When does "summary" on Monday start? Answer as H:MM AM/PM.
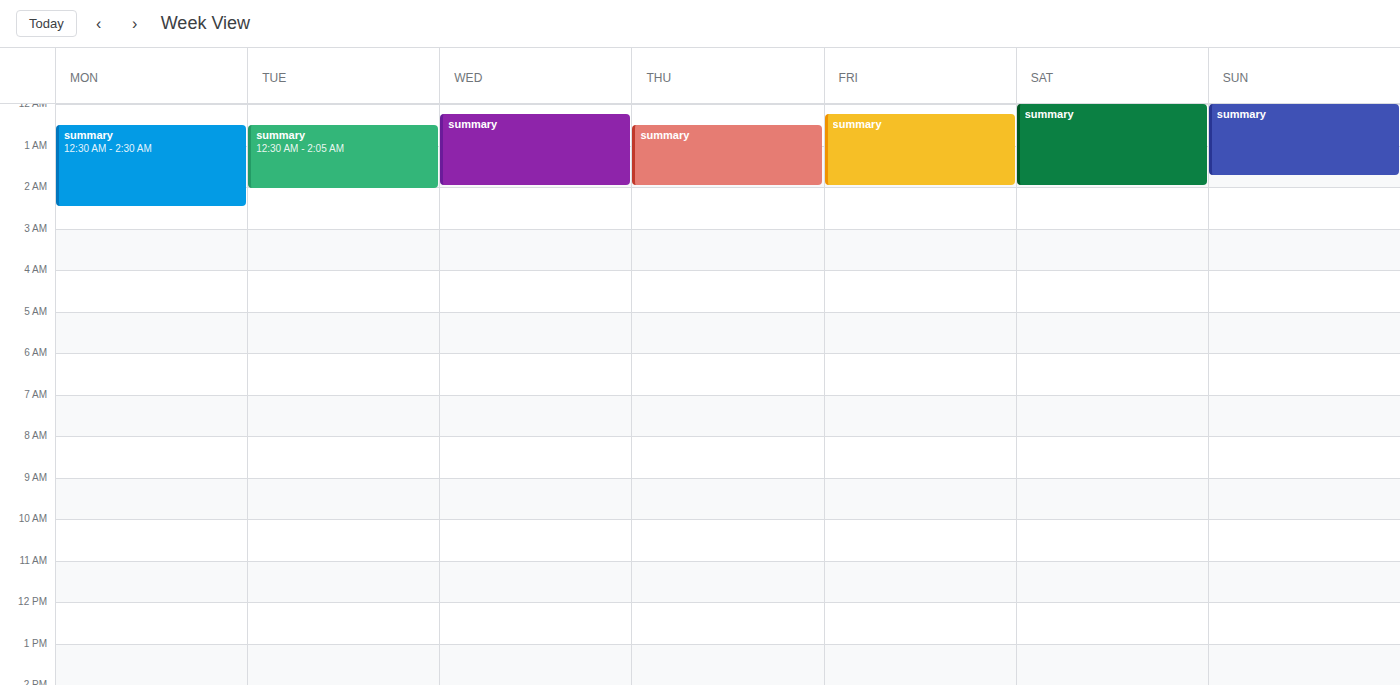
12:30 AM